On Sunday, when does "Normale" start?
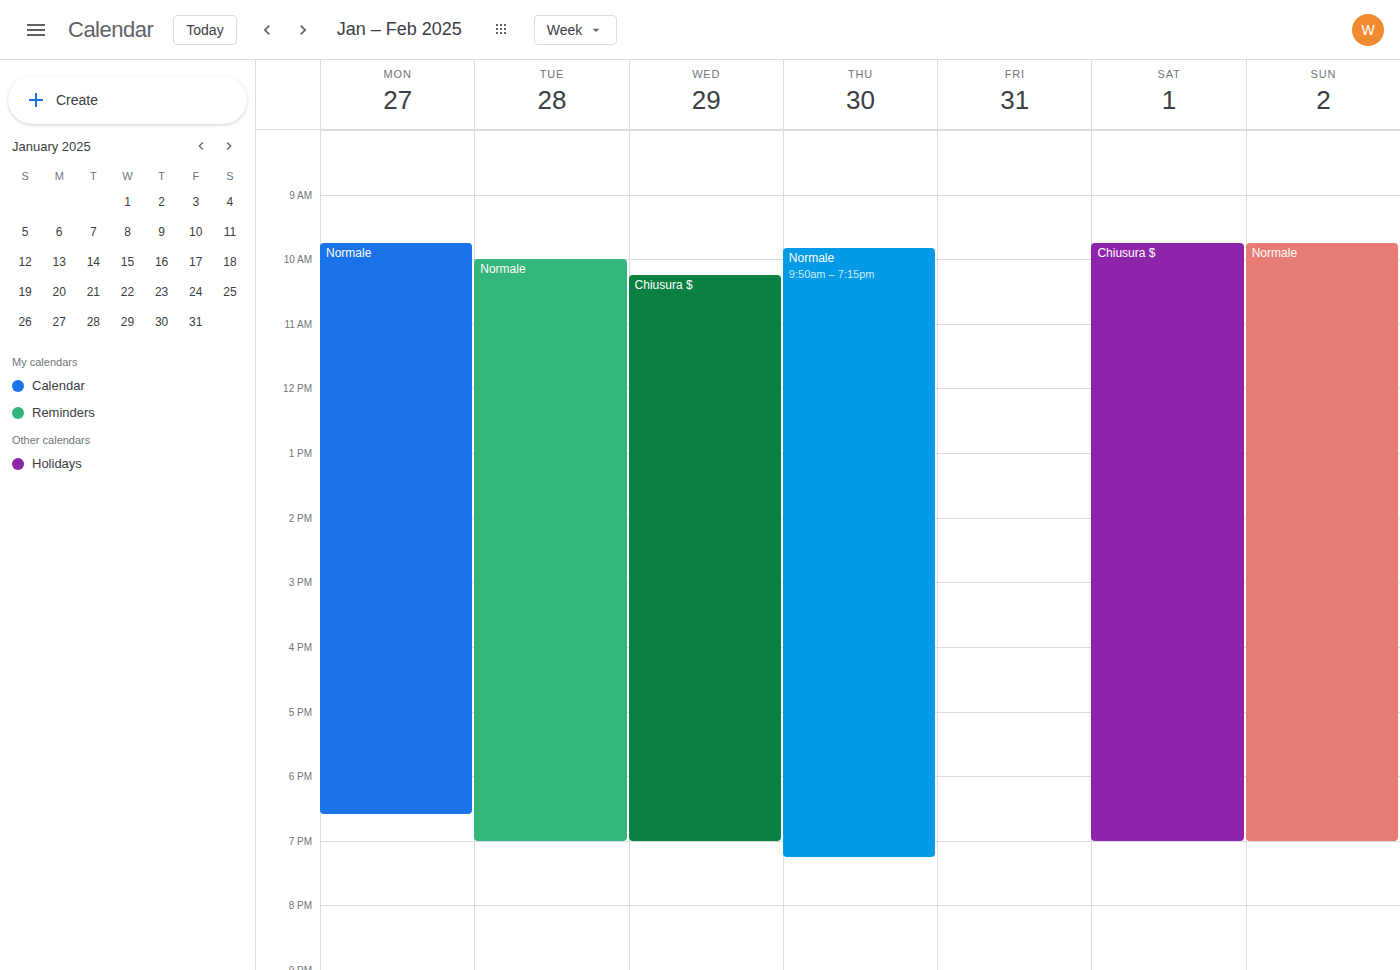
09:45